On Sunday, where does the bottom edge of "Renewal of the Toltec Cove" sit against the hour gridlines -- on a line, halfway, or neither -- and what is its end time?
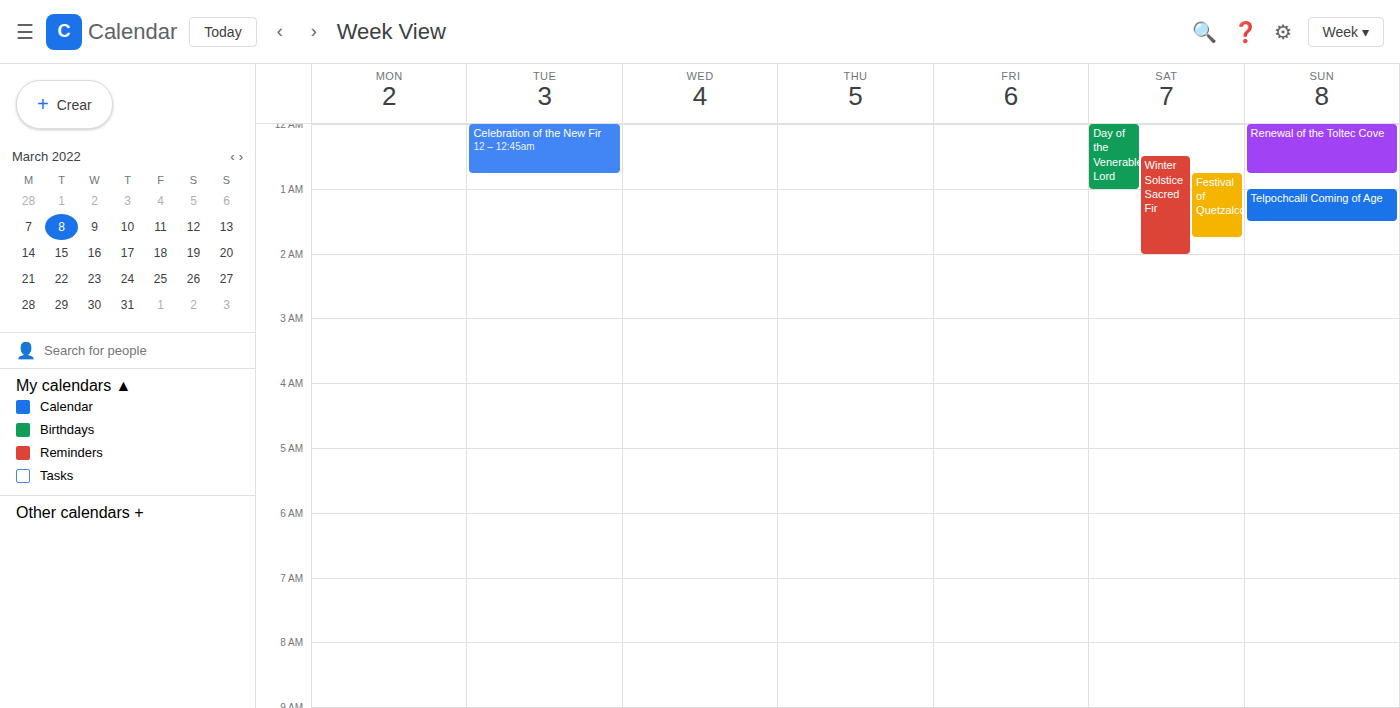
12:45 AM -- neither: three quarters of the way from the 12 AM line to the 1 AM line.